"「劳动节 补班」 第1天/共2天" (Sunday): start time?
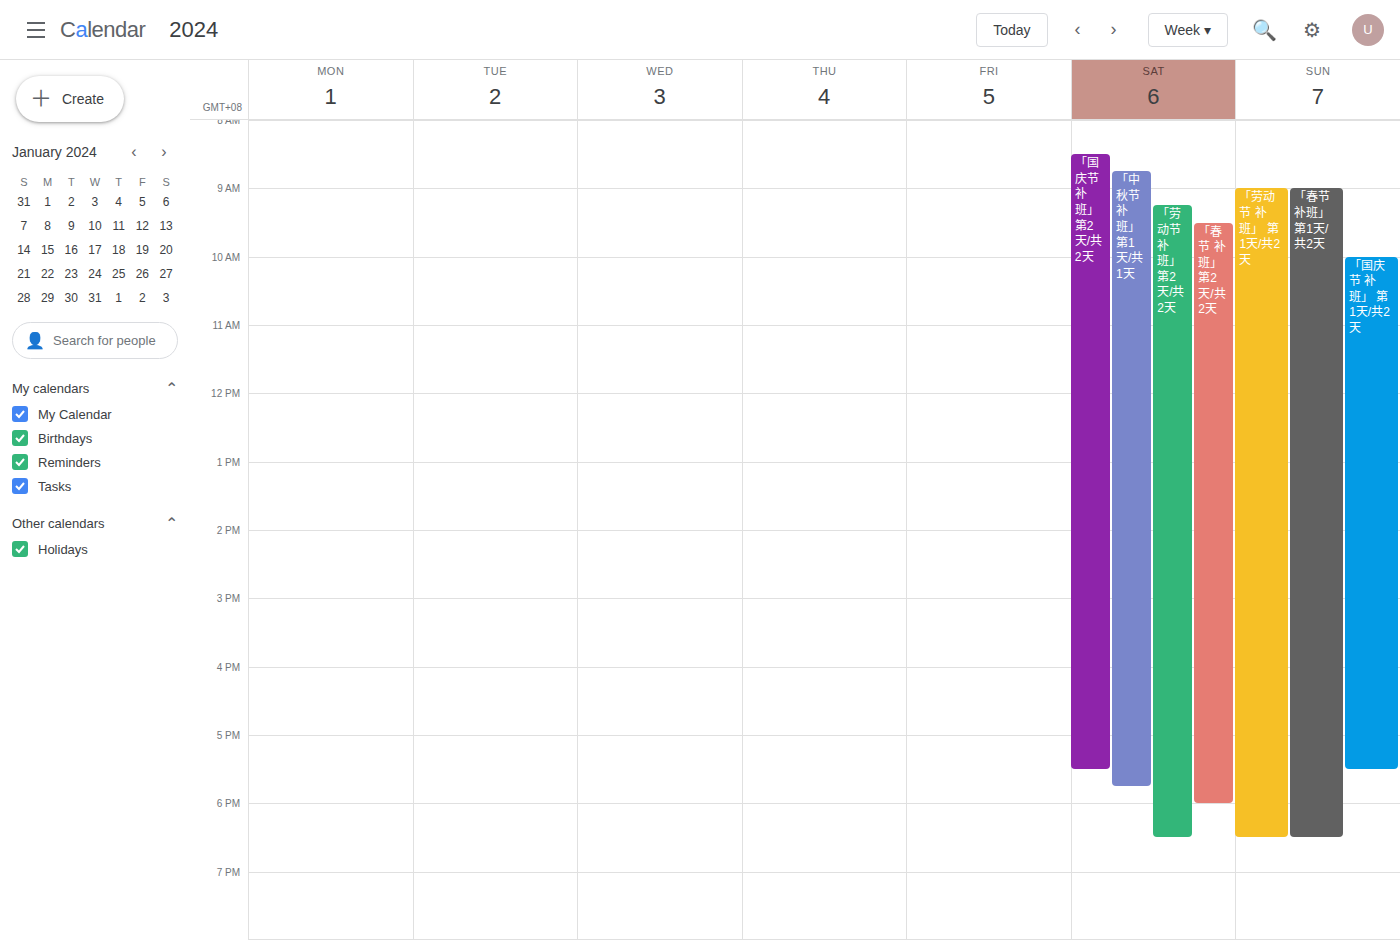
9:00 AM